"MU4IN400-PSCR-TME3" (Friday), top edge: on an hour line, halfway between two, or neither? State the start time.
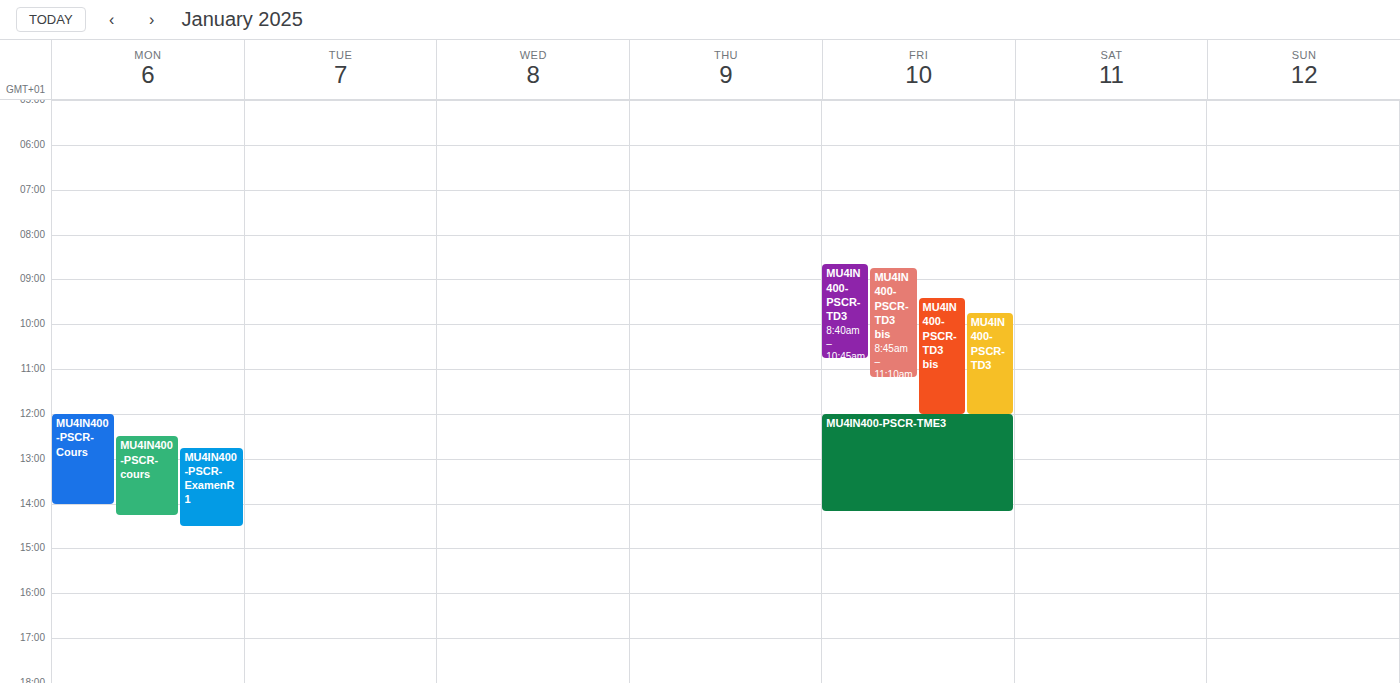
12:00 PM -- exactly on the 12 PM line.